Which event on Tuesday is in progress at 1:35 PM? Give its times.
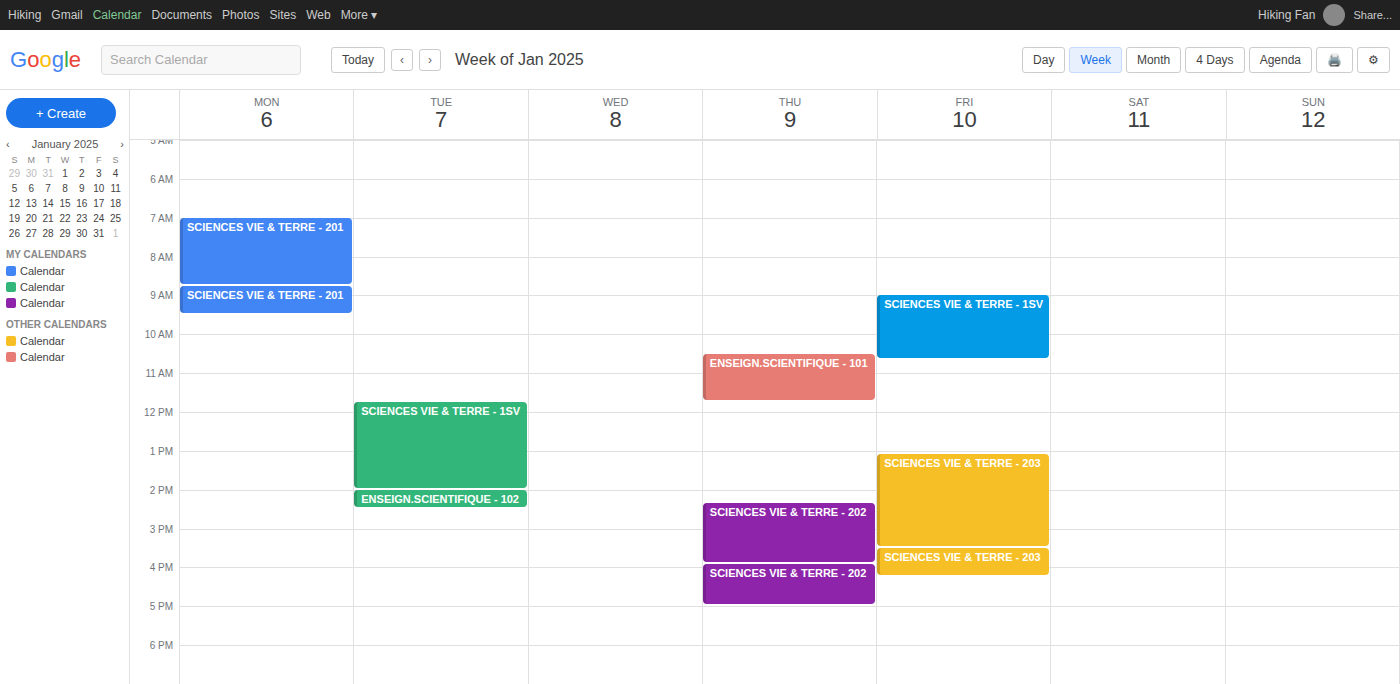
"SCIENCES VIE & TERRE - 1SV", 11:45 AM to 2:00 PM